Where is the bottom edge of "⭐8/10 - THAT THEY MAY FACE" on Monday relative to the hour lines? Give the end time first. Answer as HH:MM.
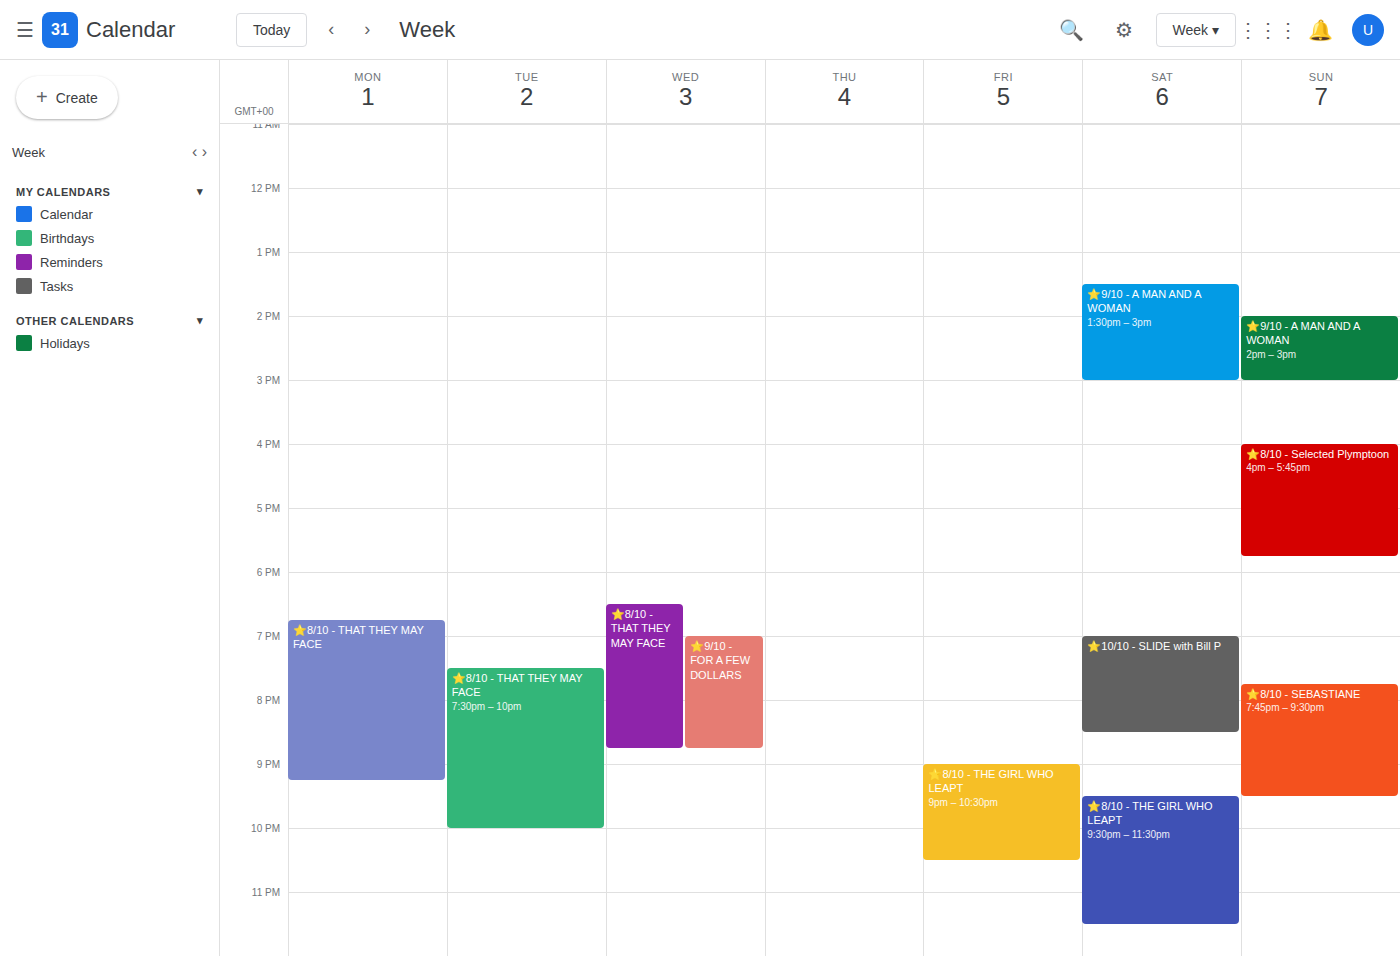
21:15 -- neither: a quarter of the way from the 21:00 line to the 22:00 line.